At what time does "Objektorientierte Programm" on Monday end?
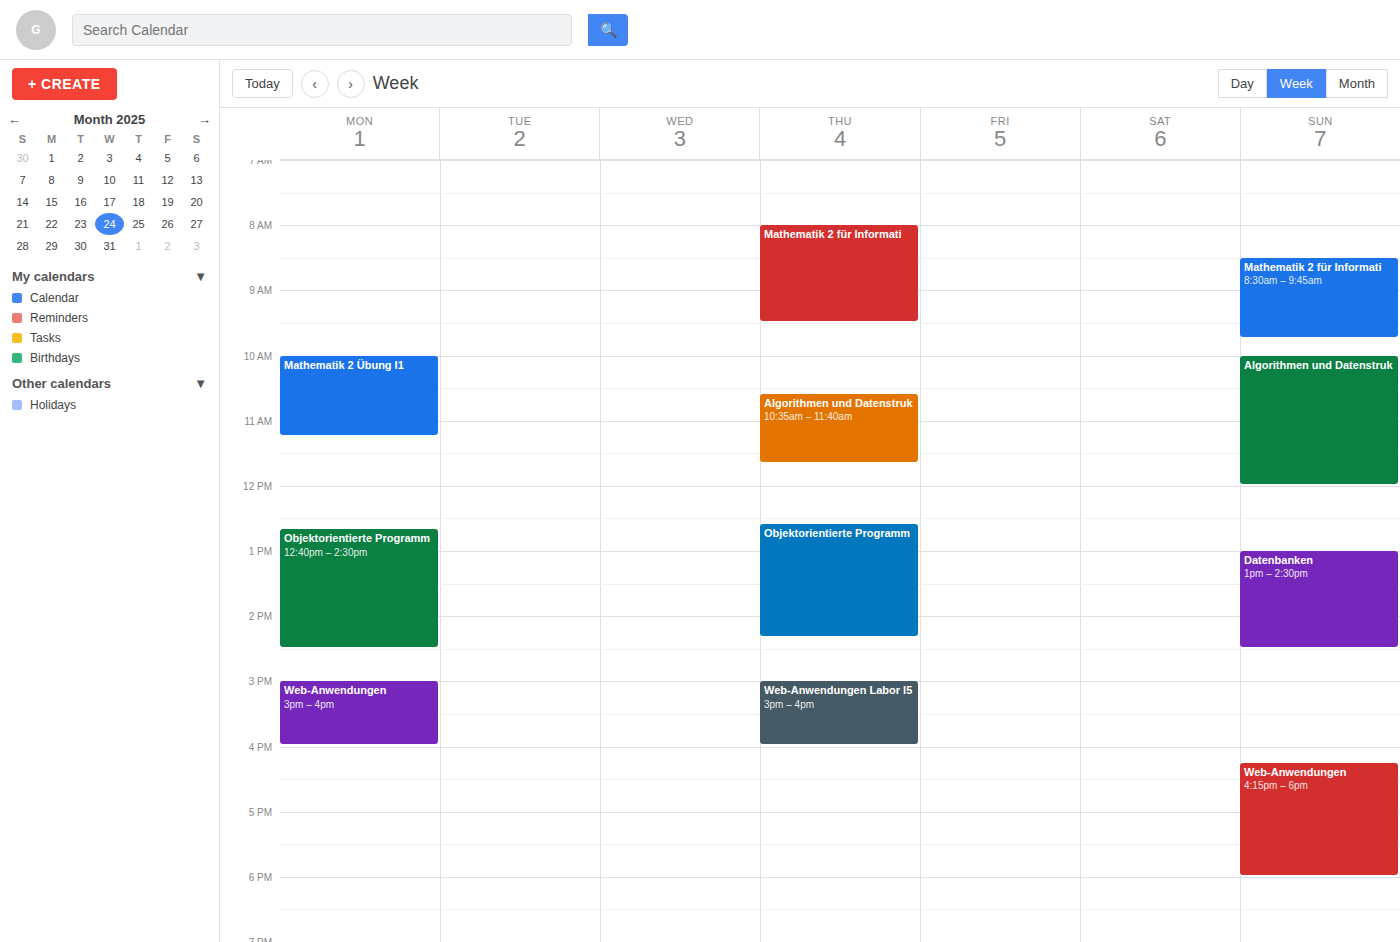
2:30 PM